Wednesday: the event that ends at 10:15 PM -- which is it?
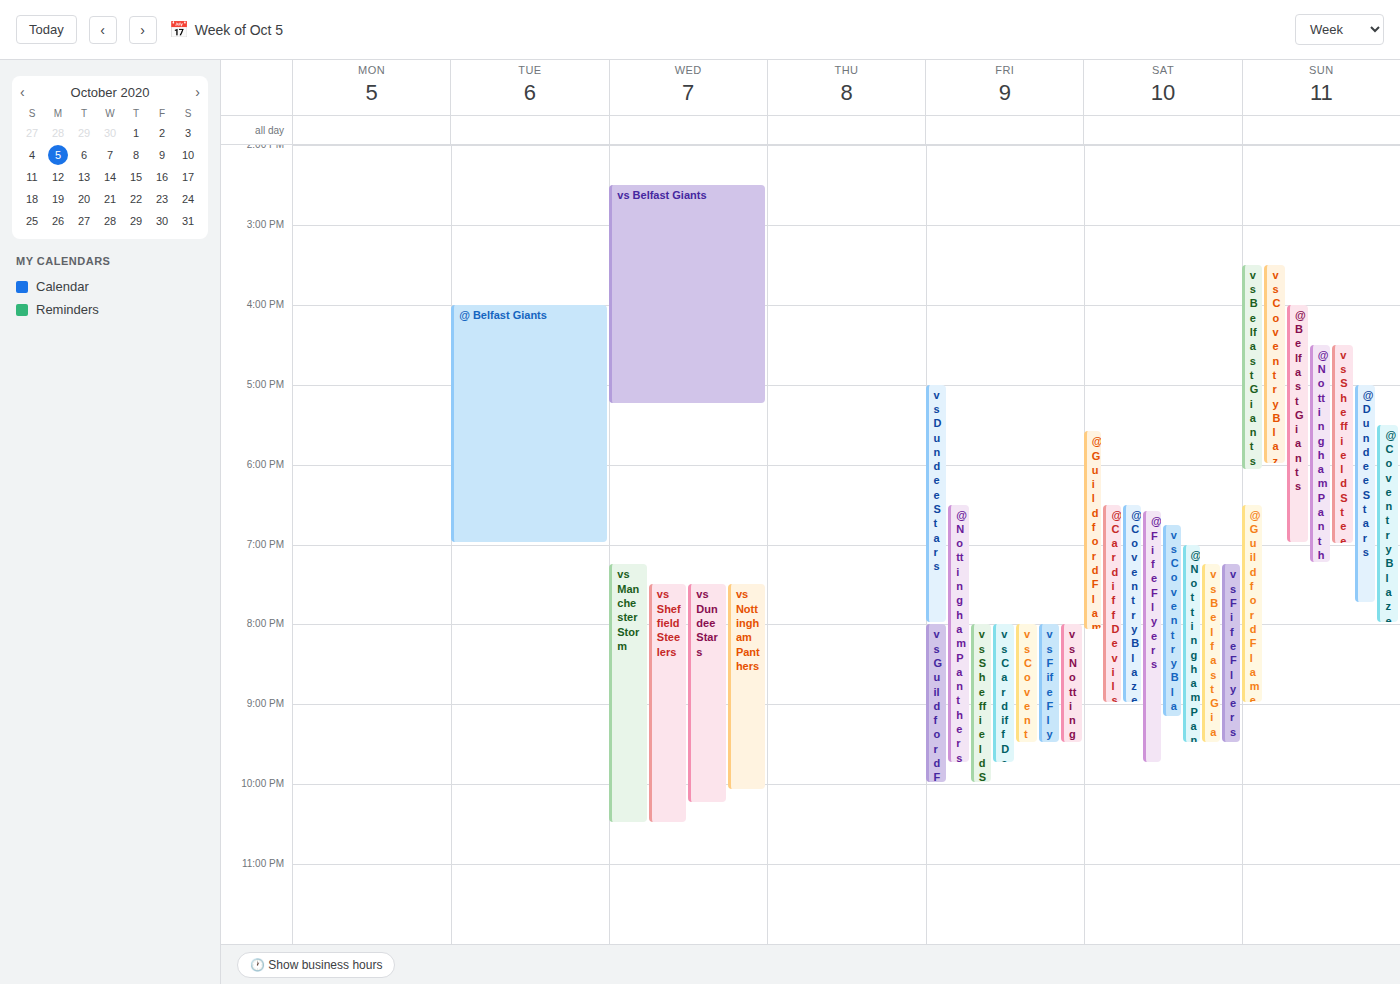
"vs Dundee Stars"